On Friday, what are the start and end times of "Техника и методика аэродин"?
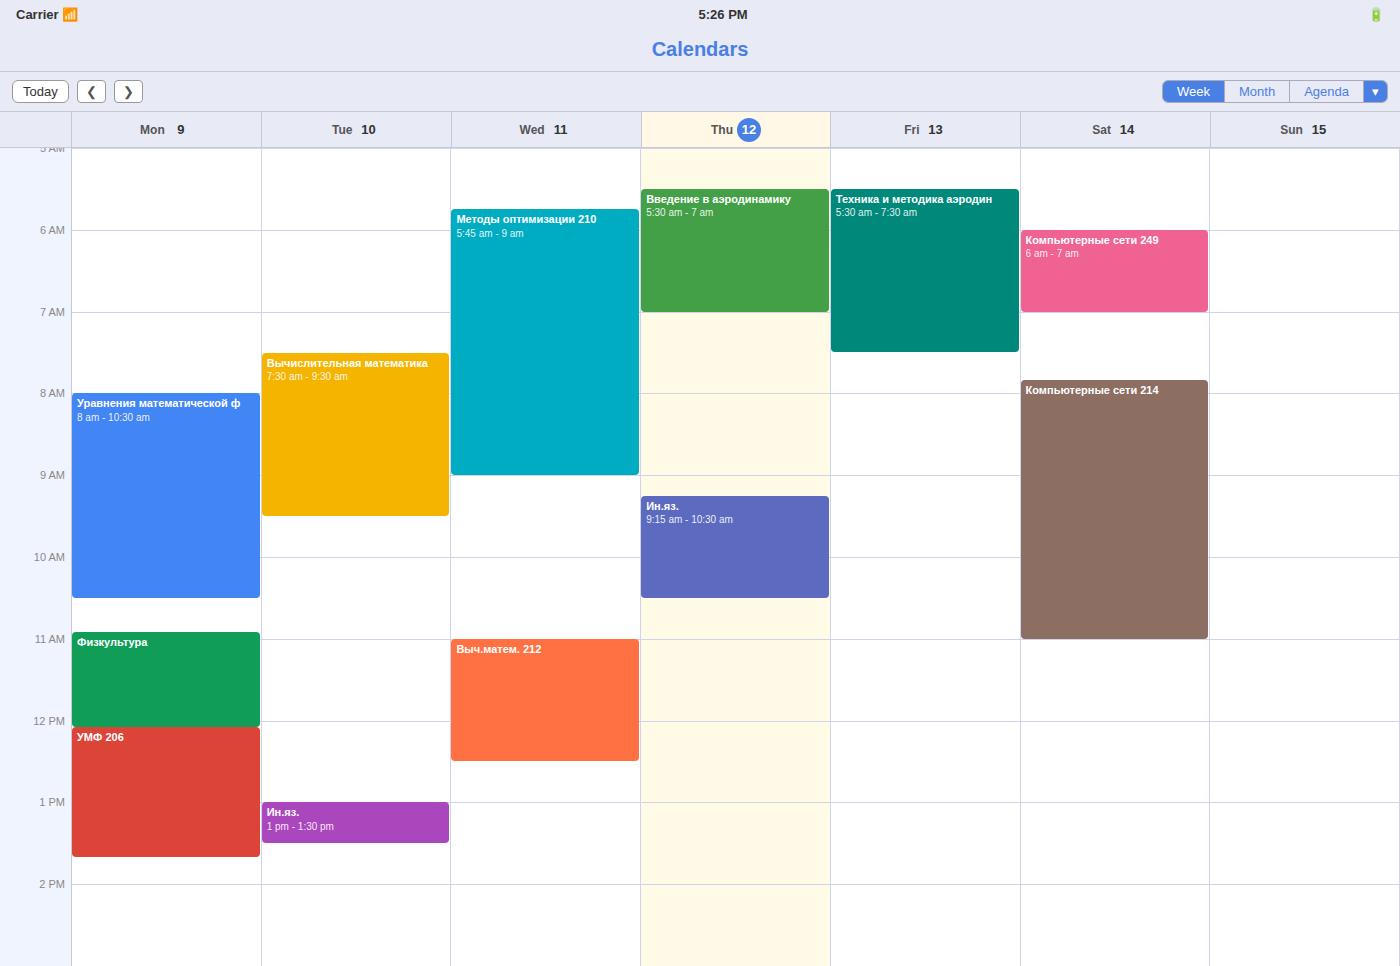
5:30 AM to 7:30 AM